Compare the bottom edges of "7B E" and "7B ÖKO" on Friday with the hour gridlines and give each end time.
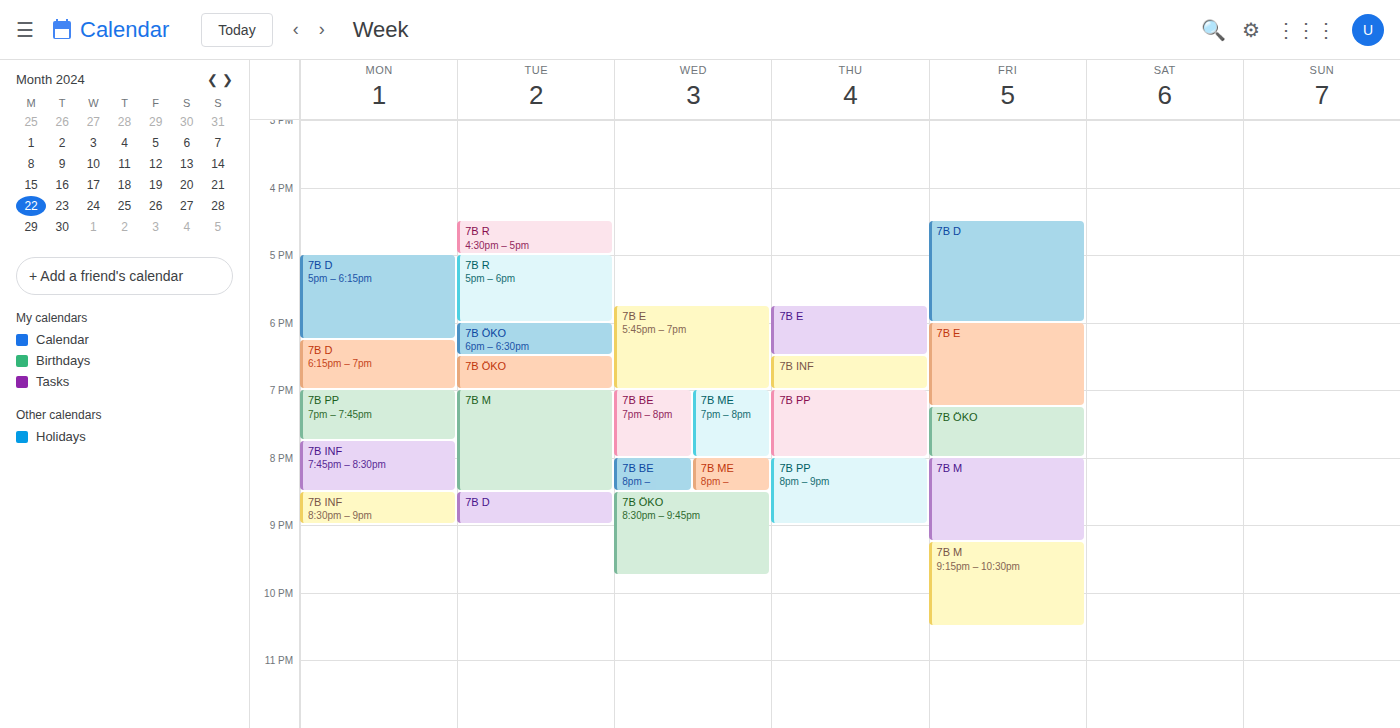
"7B E": 19:15, neither: a quarter of the way from the 19:00 line to the 20:00 line. "7B ÖKO": 20:00, exactly on the 20:00 line.